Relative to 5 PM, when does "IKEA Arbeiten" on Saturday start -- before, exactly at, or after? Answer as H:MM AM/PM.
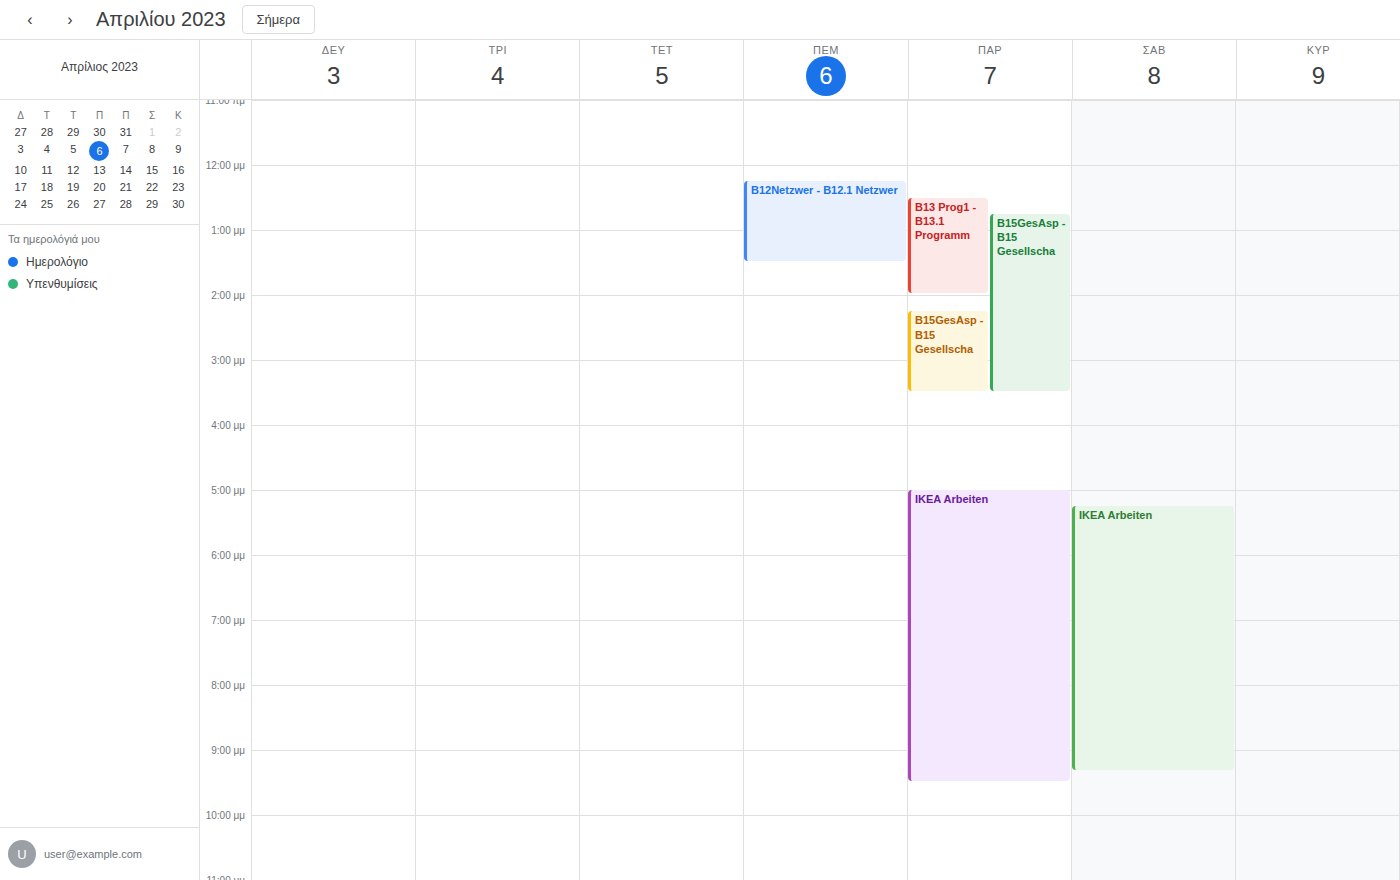
5:15 PM -- after 5 PM, 15 minutes below the 5 PM line.